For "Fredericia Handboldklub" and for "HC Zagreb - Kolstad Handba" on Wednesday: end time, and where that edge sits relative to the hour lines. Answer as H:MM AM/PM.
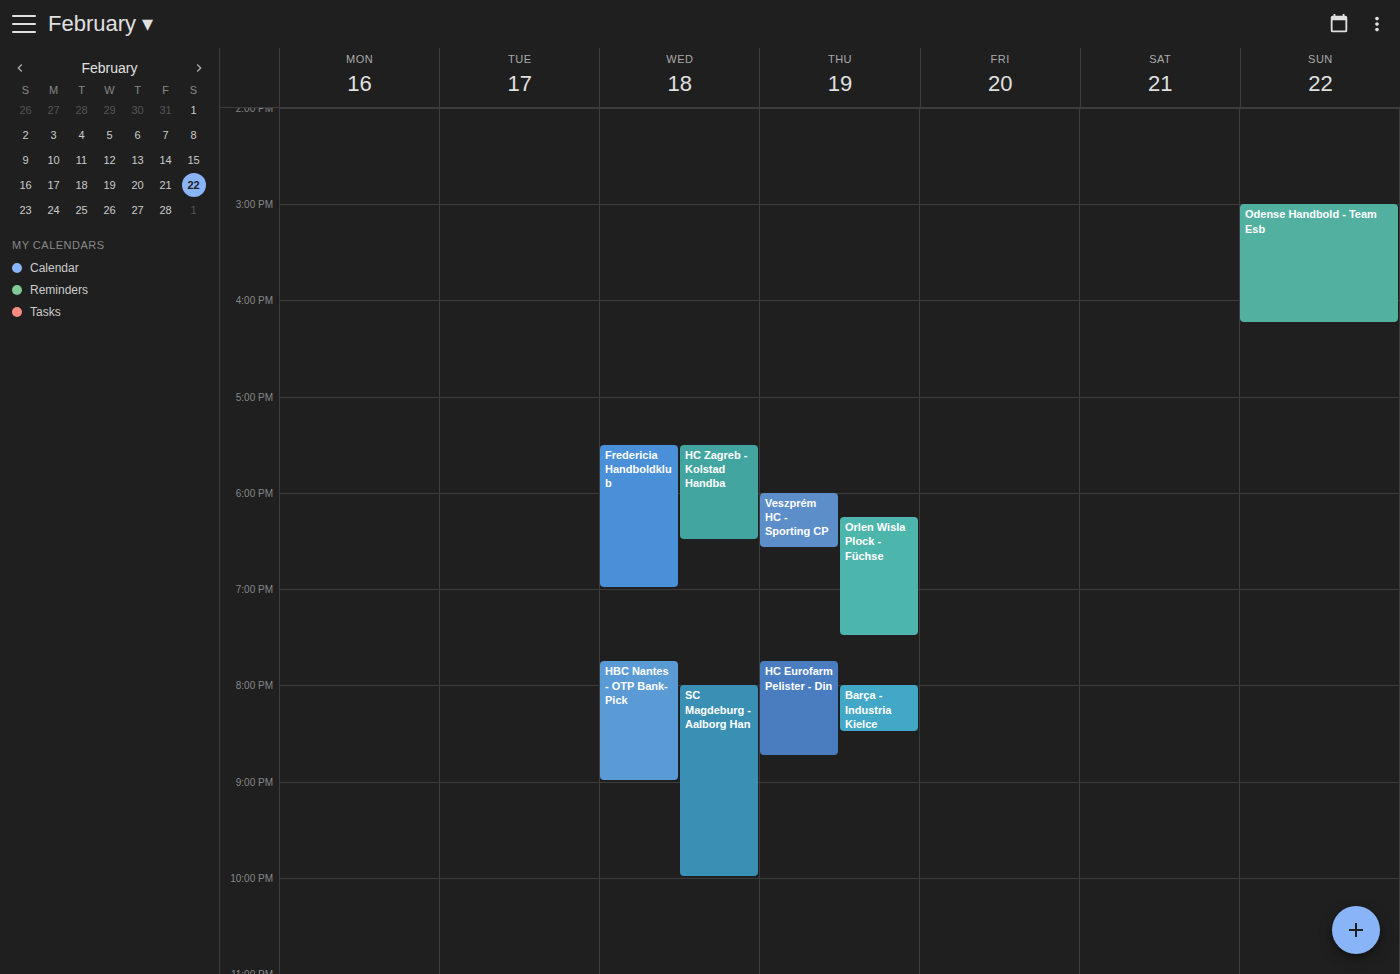
"Fredericia Handboldklub": 7:00 PM, exactly on the 7 PM line. "HC Zagreb - Kolstad Handba": 6:30 PM, halfway between the 6 PM and 7 PM lines.